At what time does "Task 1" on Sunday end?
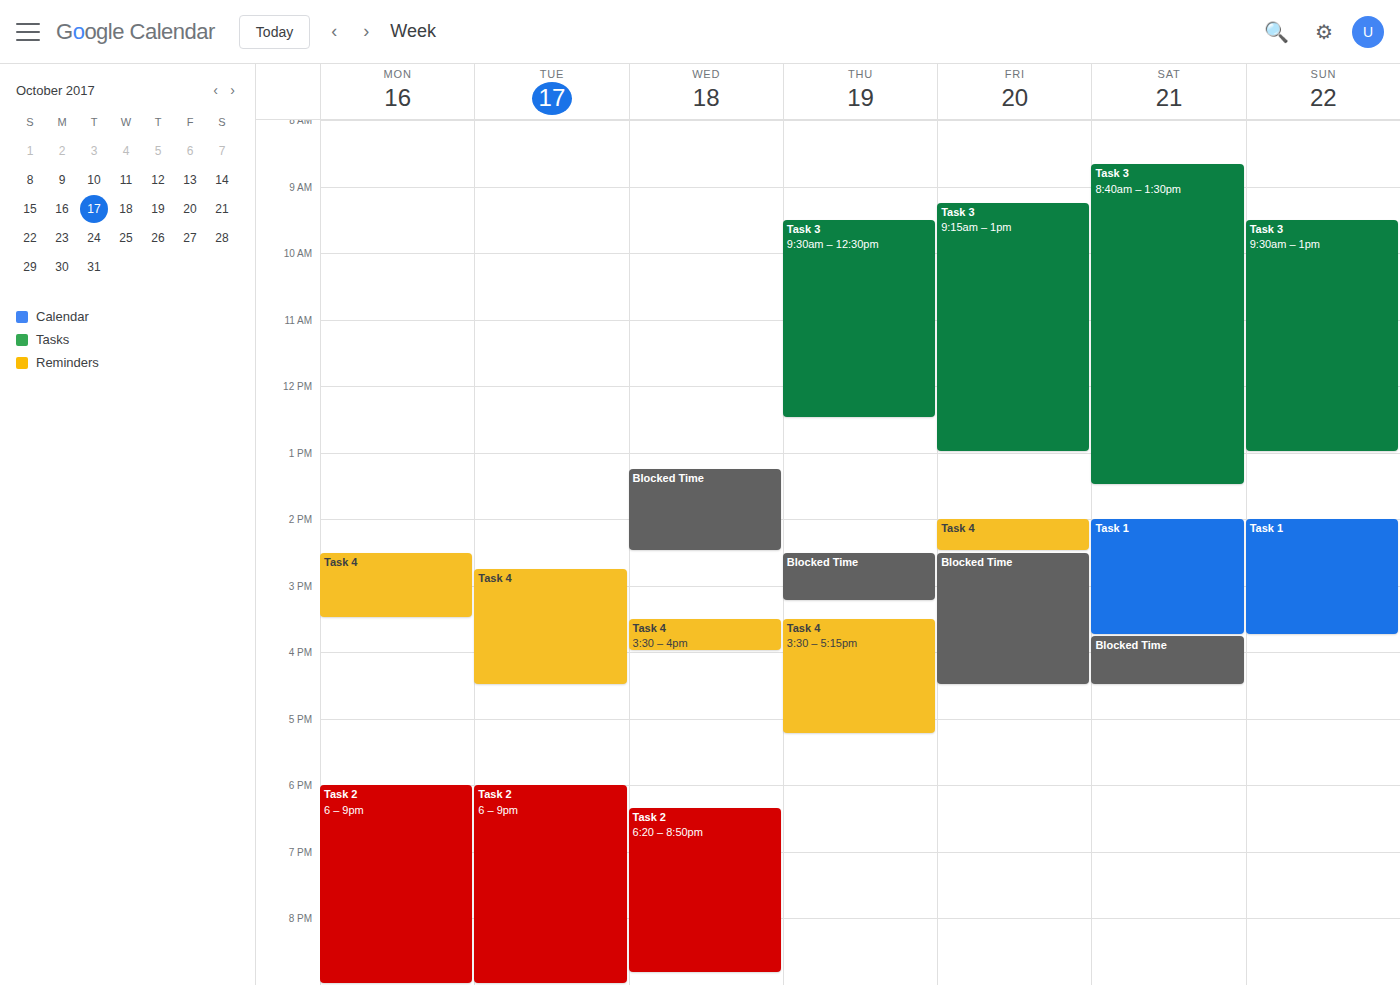
3:45 PM